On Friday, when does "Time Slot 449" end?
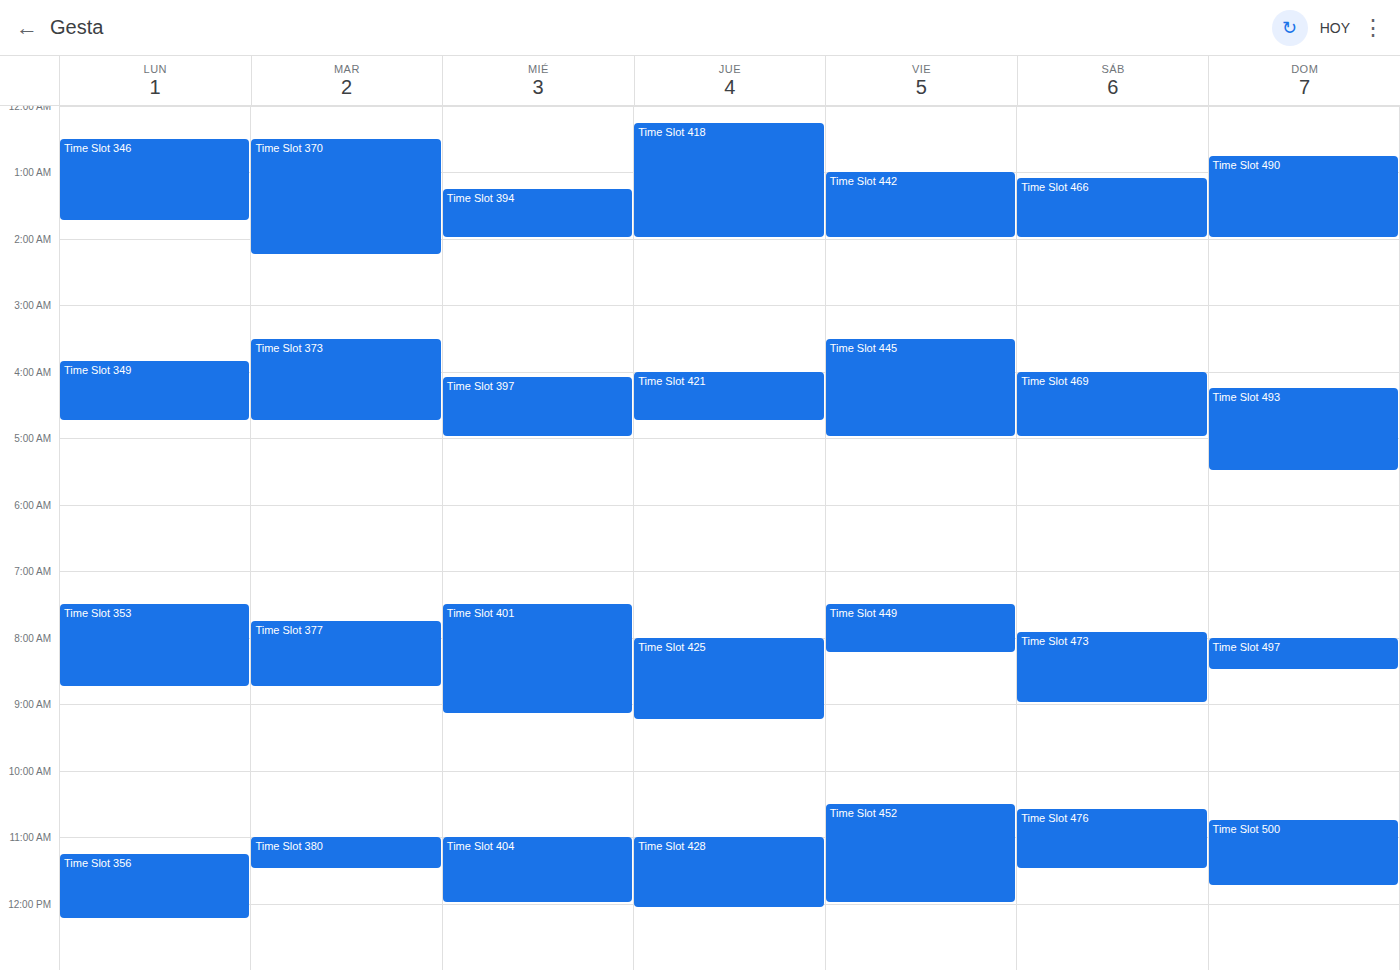
8:15 AM